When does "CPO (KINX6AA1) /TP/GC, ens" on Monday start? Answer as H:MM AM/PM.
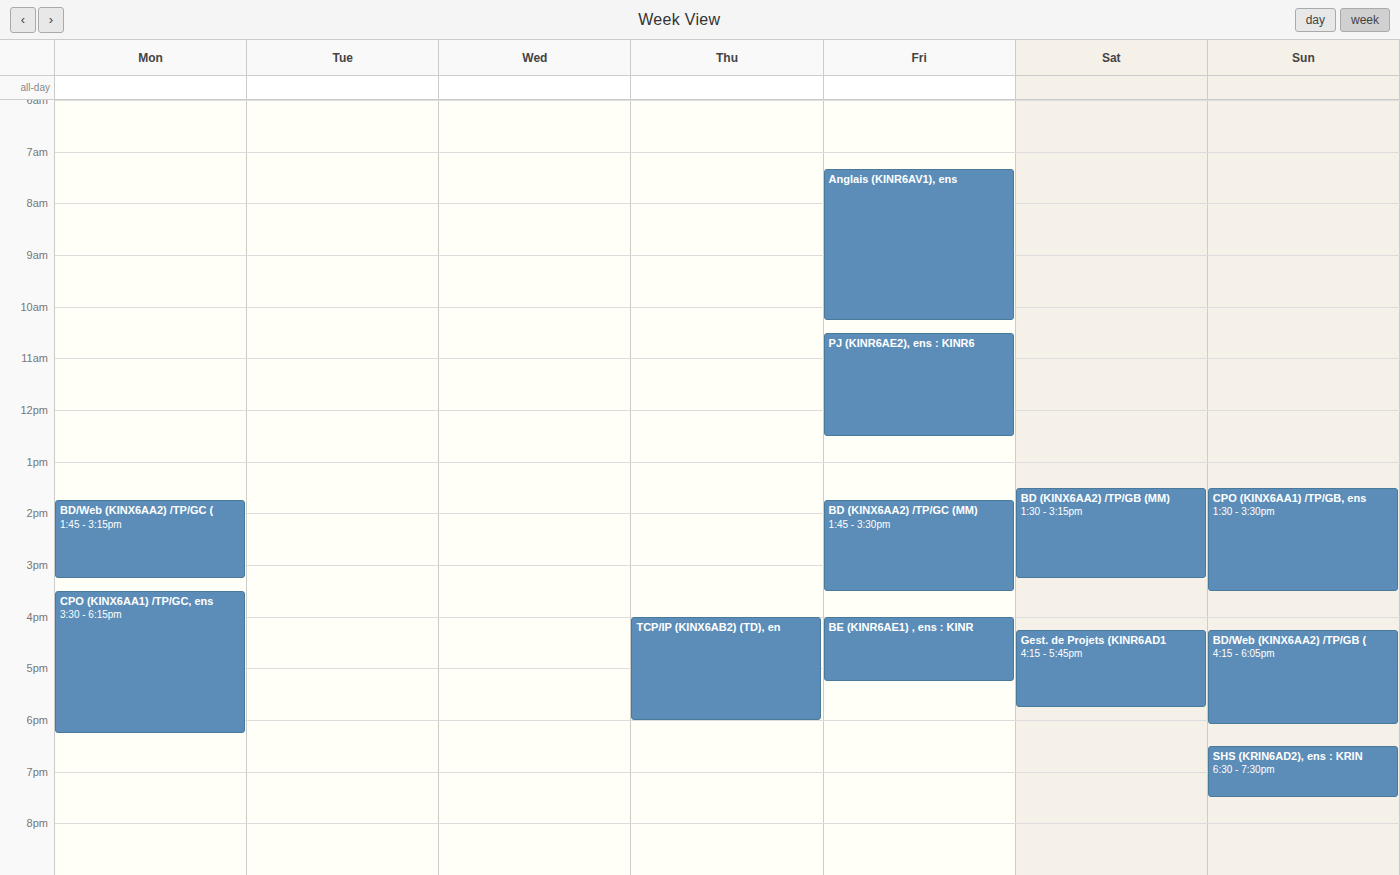
3:30 PM